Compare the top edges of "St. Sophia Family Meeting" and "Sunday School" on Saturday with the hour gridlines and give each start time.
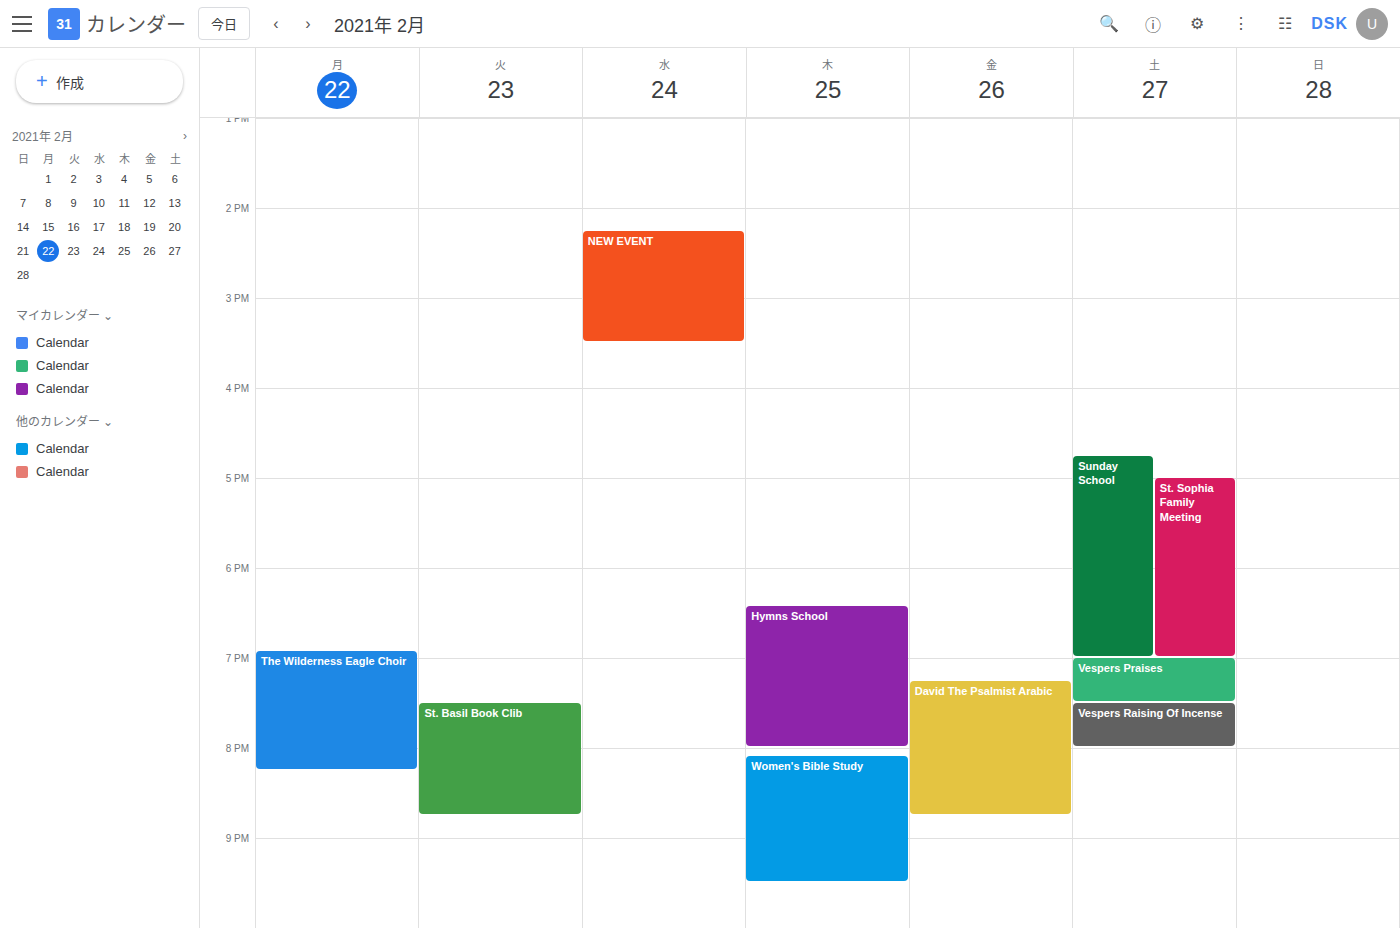
"St. Sophia Family Meeting": 5:00 PM, exactly on the 5 PM line. "Sunday School": 4:45 PM, neither: three quarters of the way from the 4 PM line to the 5 PM line.